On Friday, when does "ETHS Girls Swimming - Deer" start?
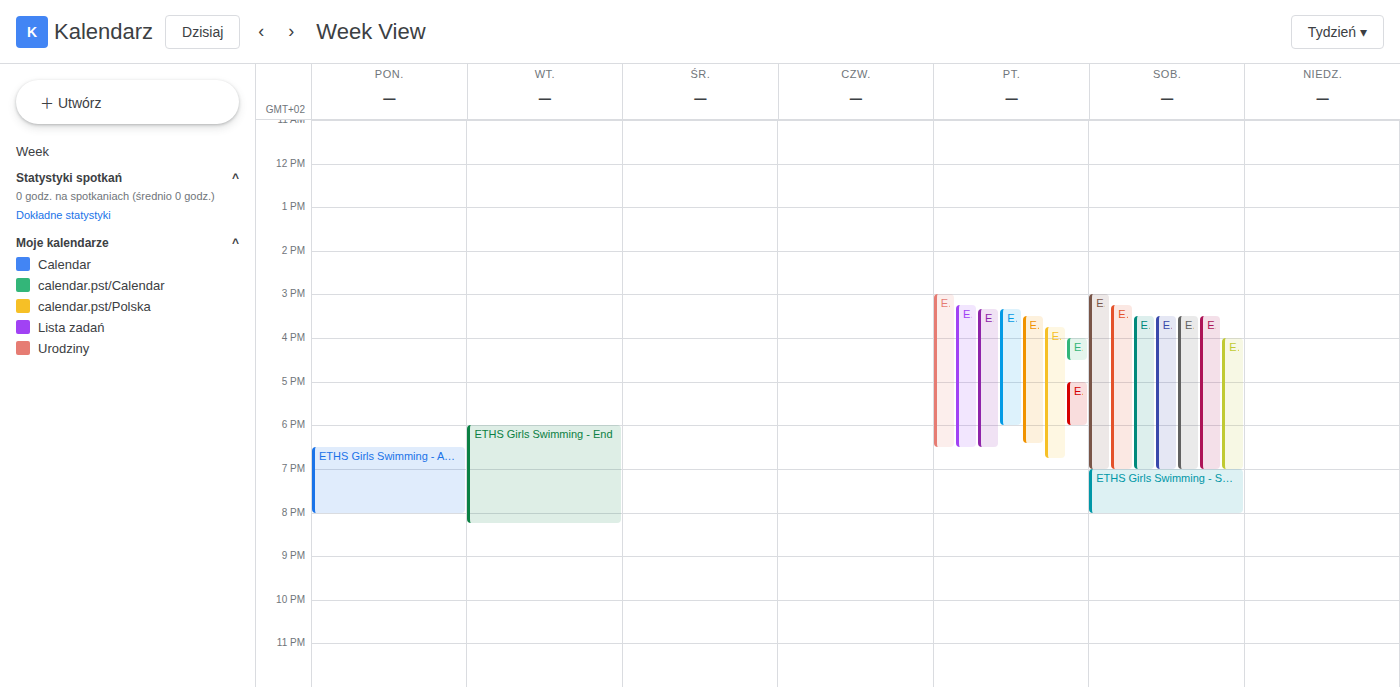
3:45 PM